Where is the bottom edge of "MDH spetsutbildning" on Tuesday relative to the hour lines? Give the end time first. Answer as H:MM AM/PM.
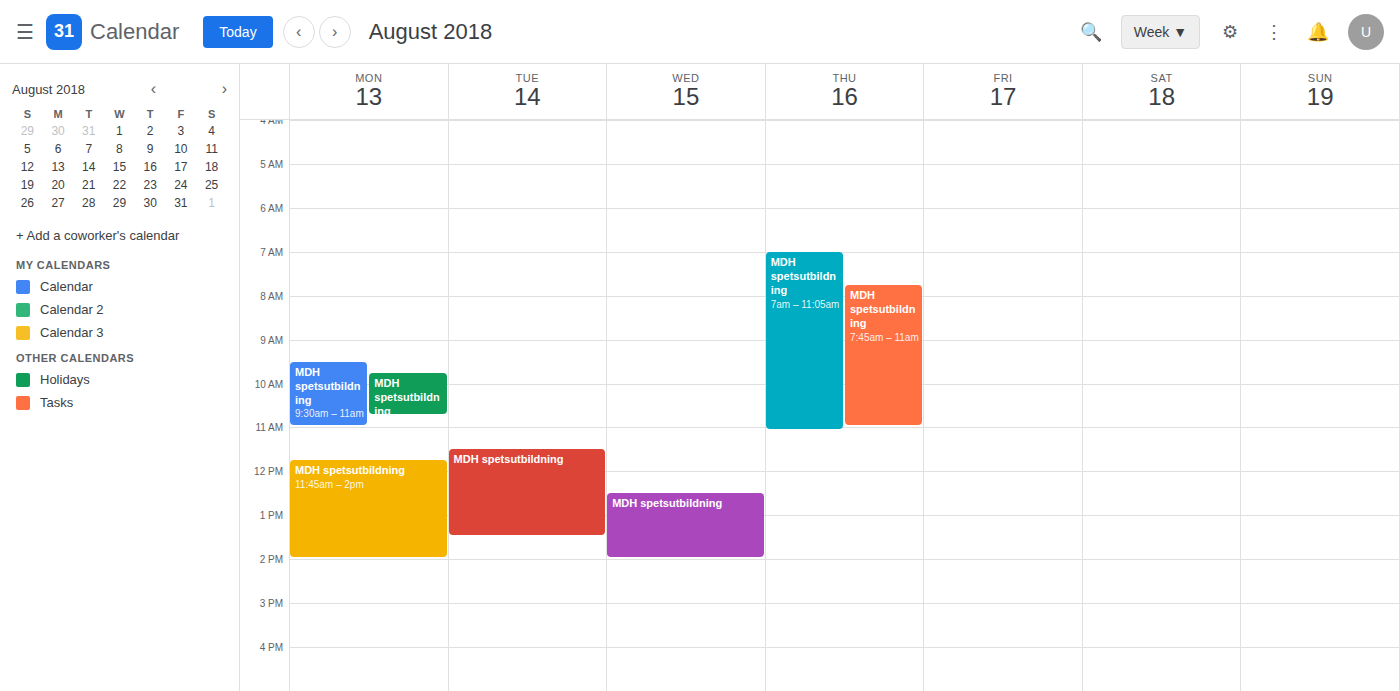
1:30 PM -- halfway between the 1 PM and 2 PM lines.